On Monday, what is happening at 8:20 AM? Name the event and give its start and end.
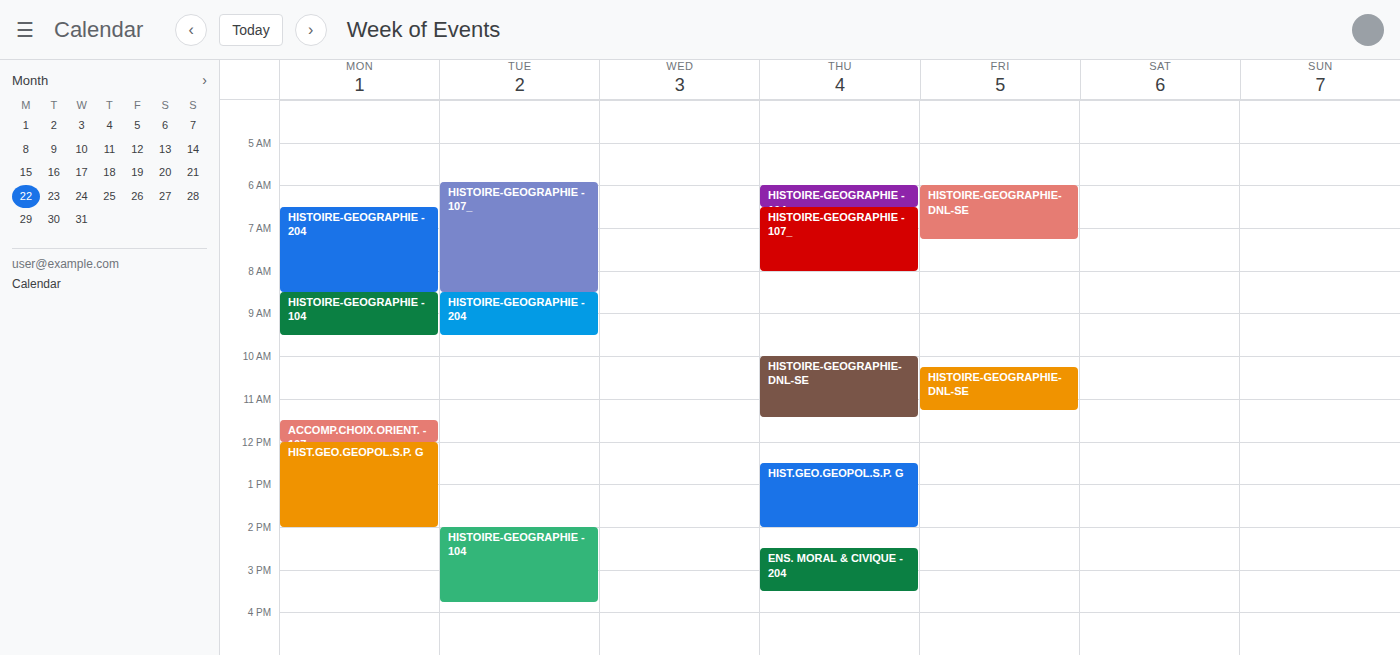
"HISTOIRE-GEOGRAPHIE - 204", 6:30 AM to 8:30 AM